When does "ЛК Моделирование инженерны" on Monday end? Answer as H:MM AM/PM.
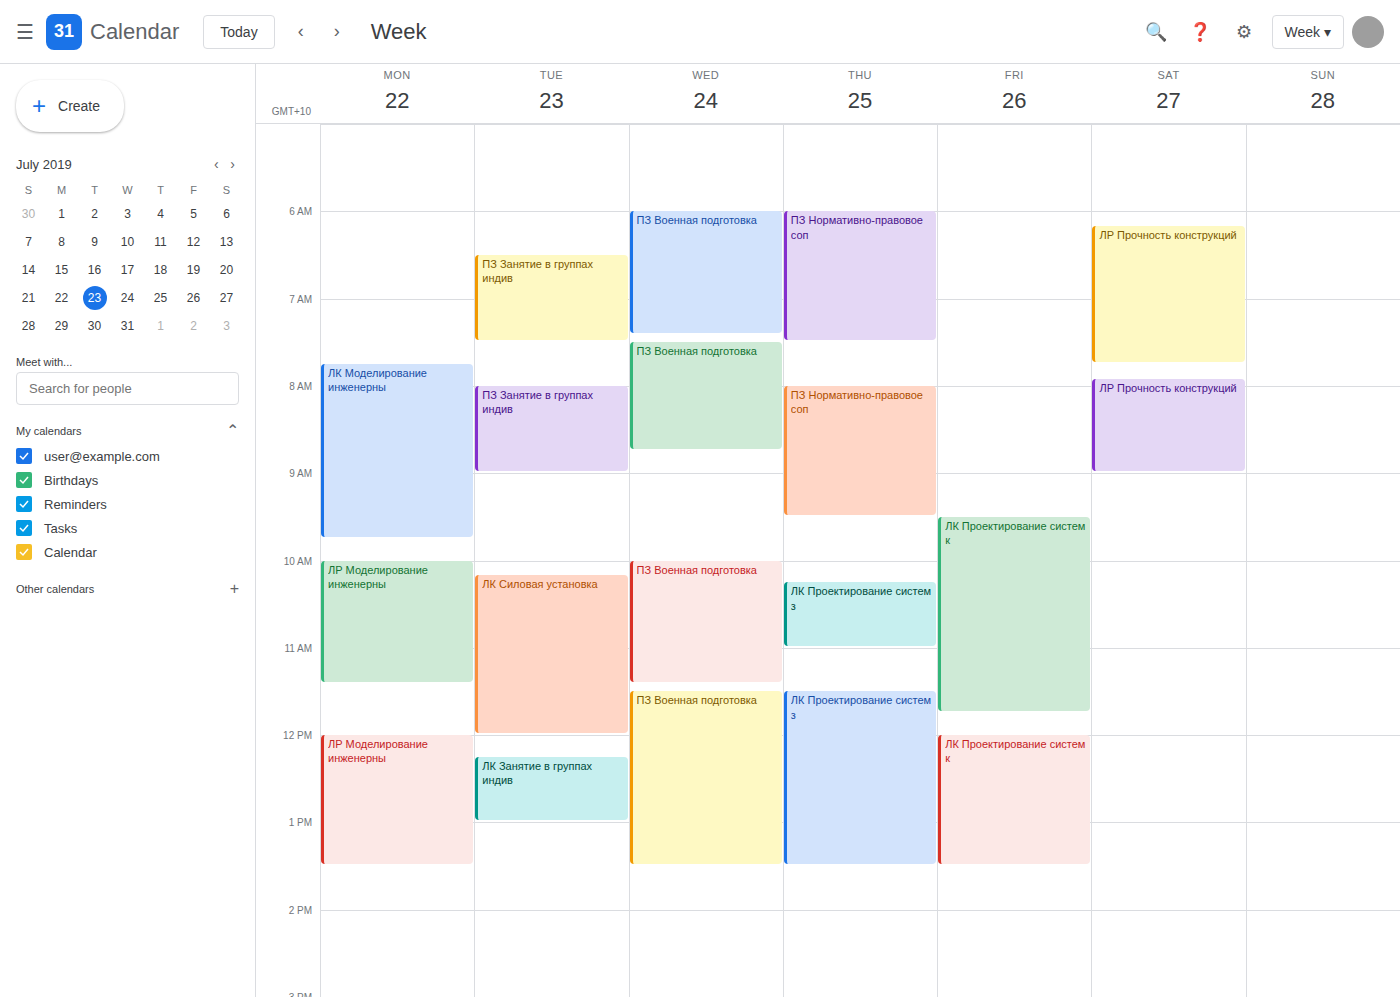
9:45 AM